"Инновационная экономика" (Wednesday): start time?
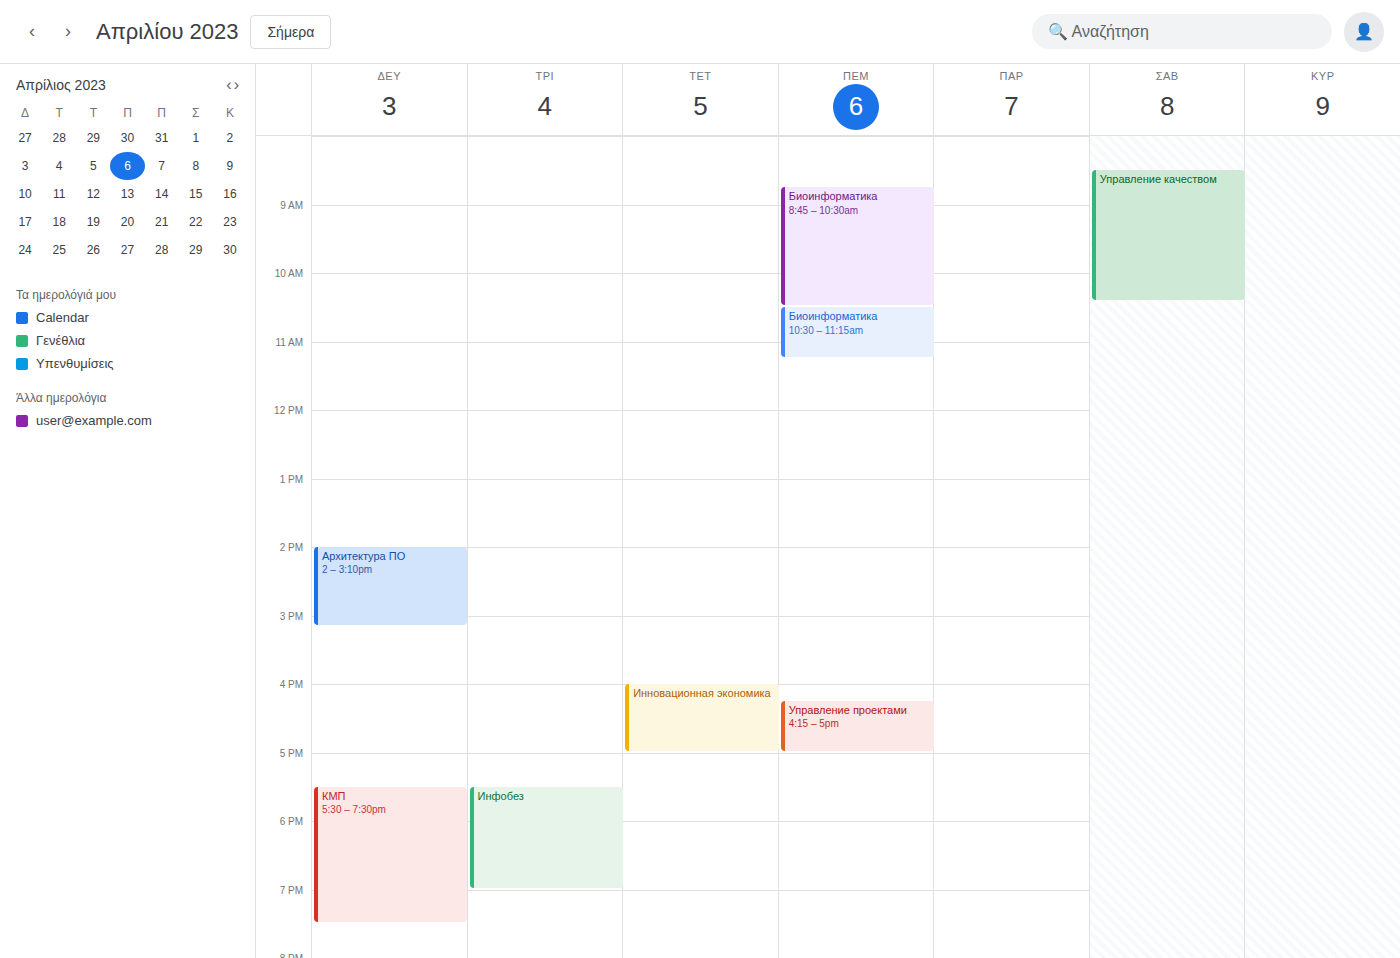
4:00 PM